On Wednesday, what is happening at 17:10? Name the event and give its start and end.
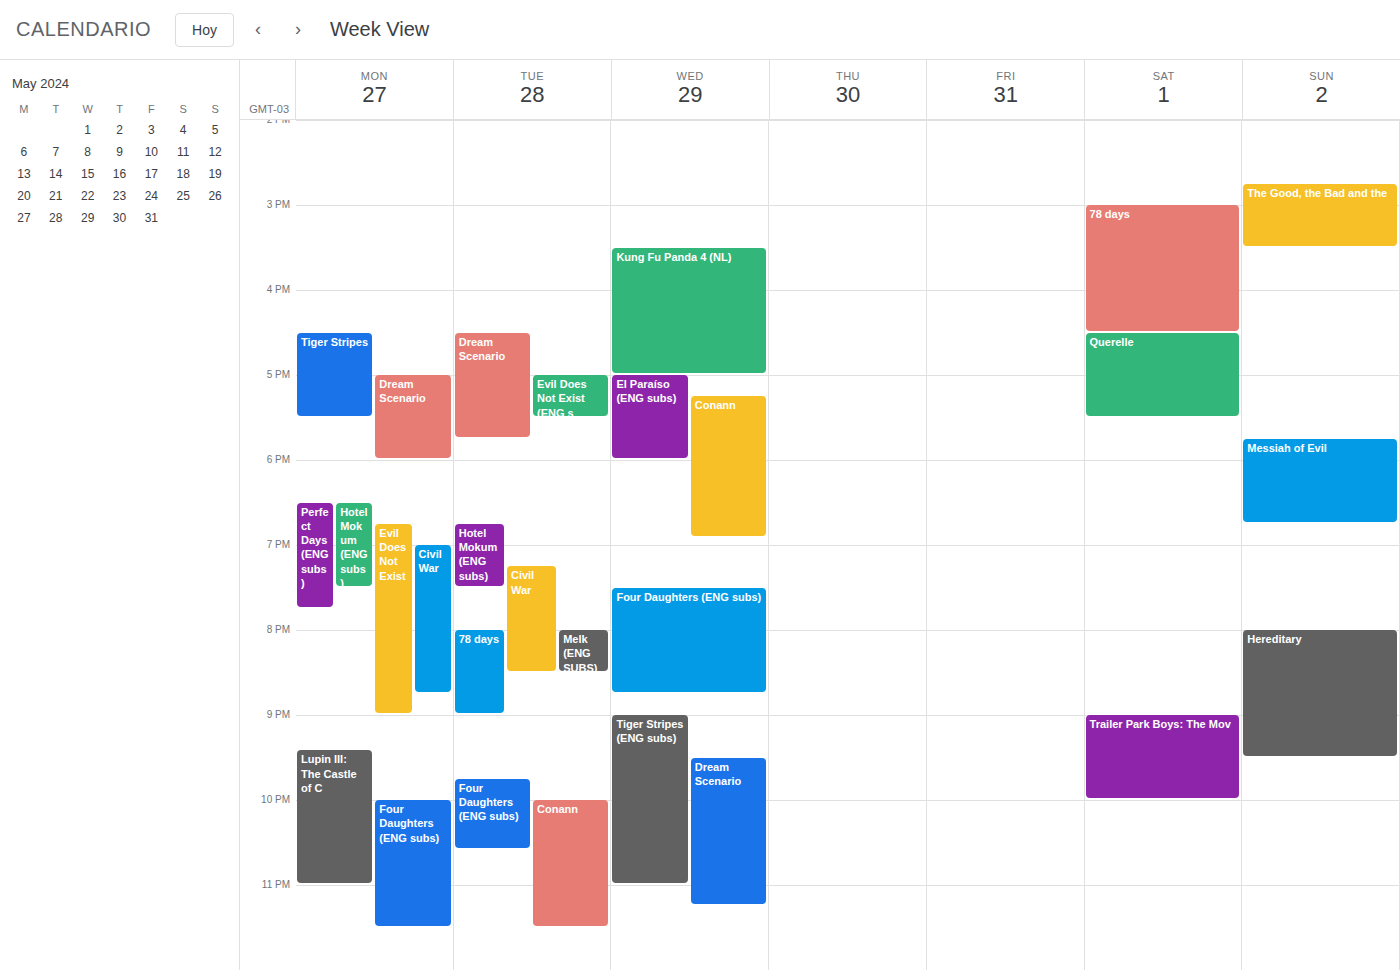
"El Paraíso (ENG subs)", 17:00 to 18:00